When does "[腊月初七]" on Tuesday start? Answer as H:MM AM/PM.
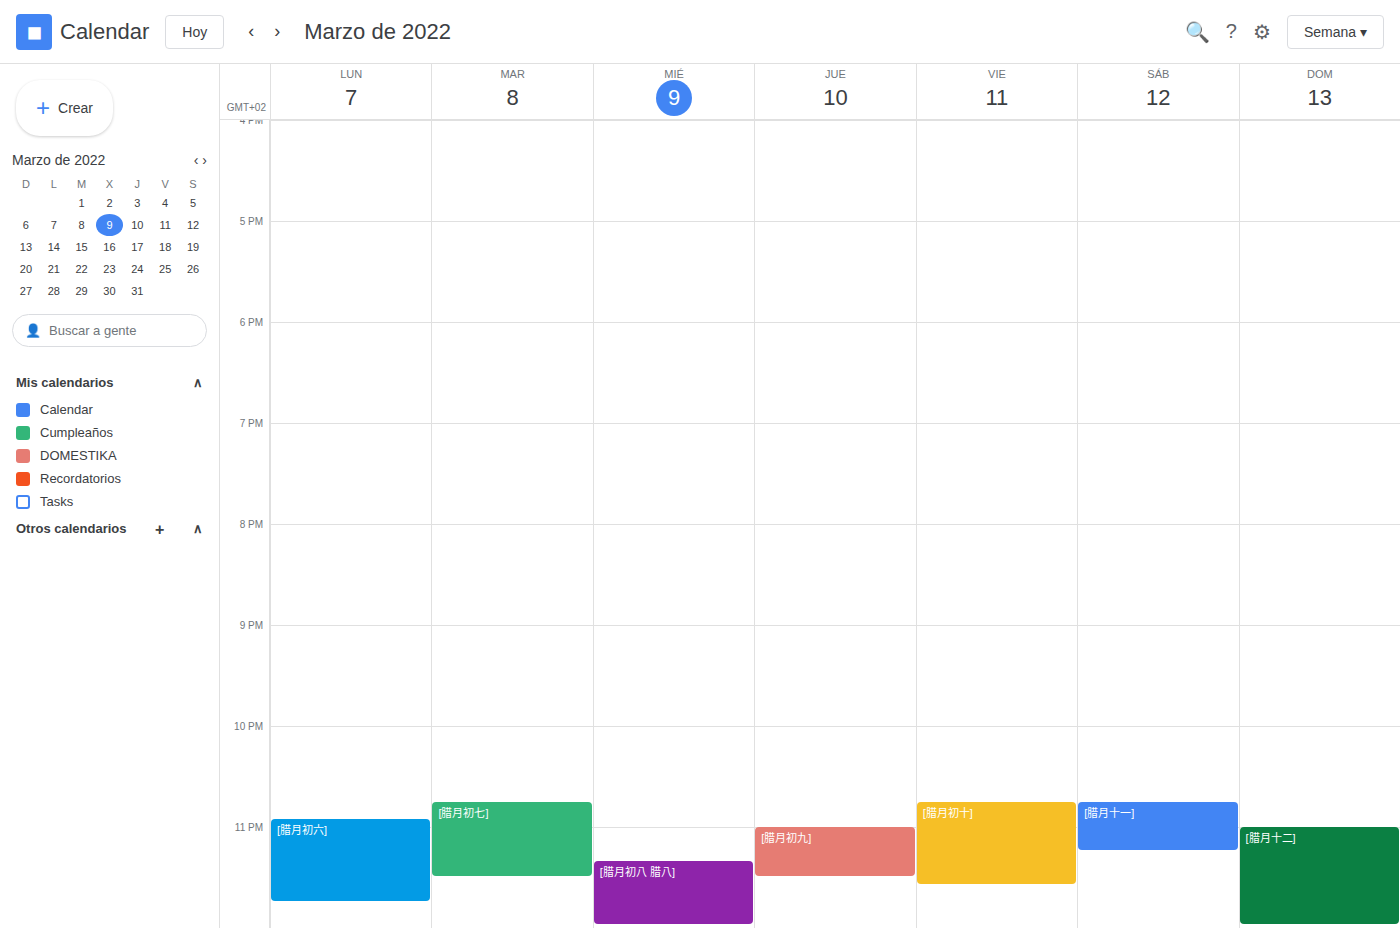
10:45 PM